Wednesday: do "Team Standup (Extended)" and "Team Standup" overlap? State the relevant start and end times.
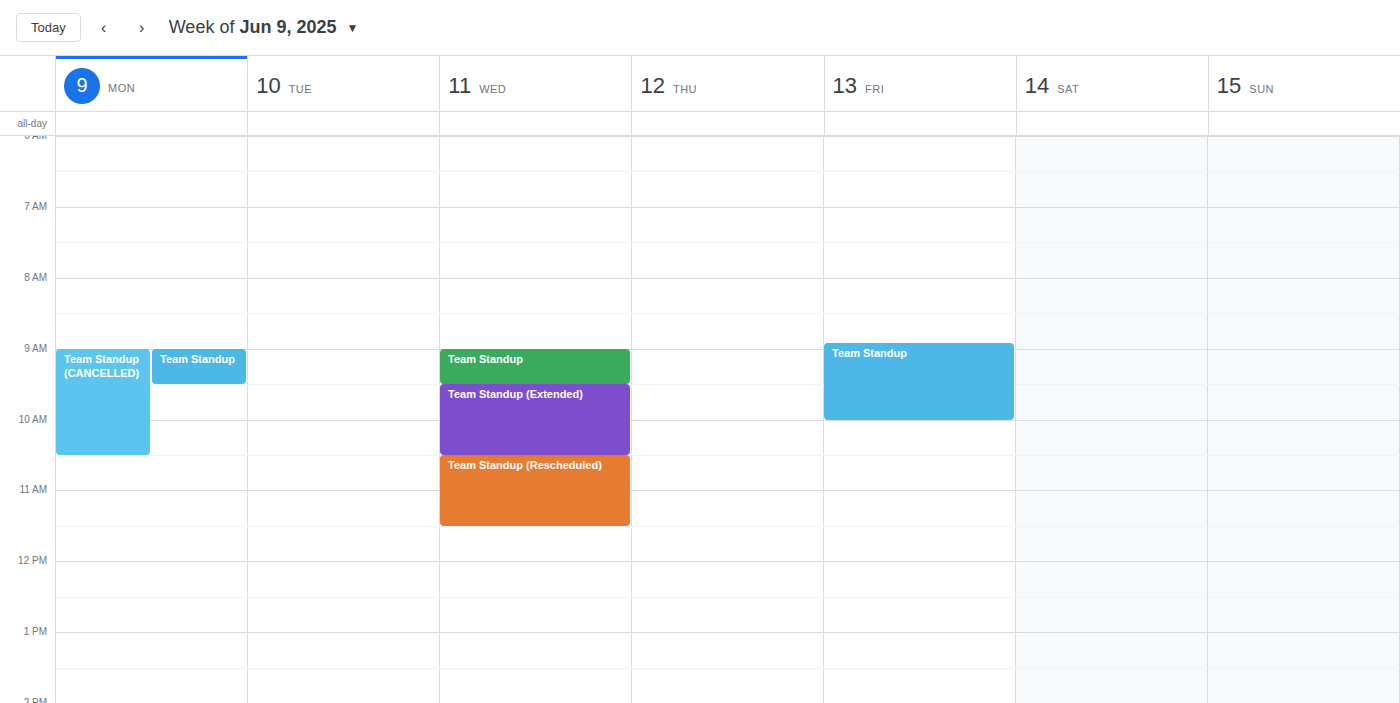
"Team Standup" ends at 9:30 AM, exactly when "Team Standup (Extended)" starts -- they touch but do not overlap.